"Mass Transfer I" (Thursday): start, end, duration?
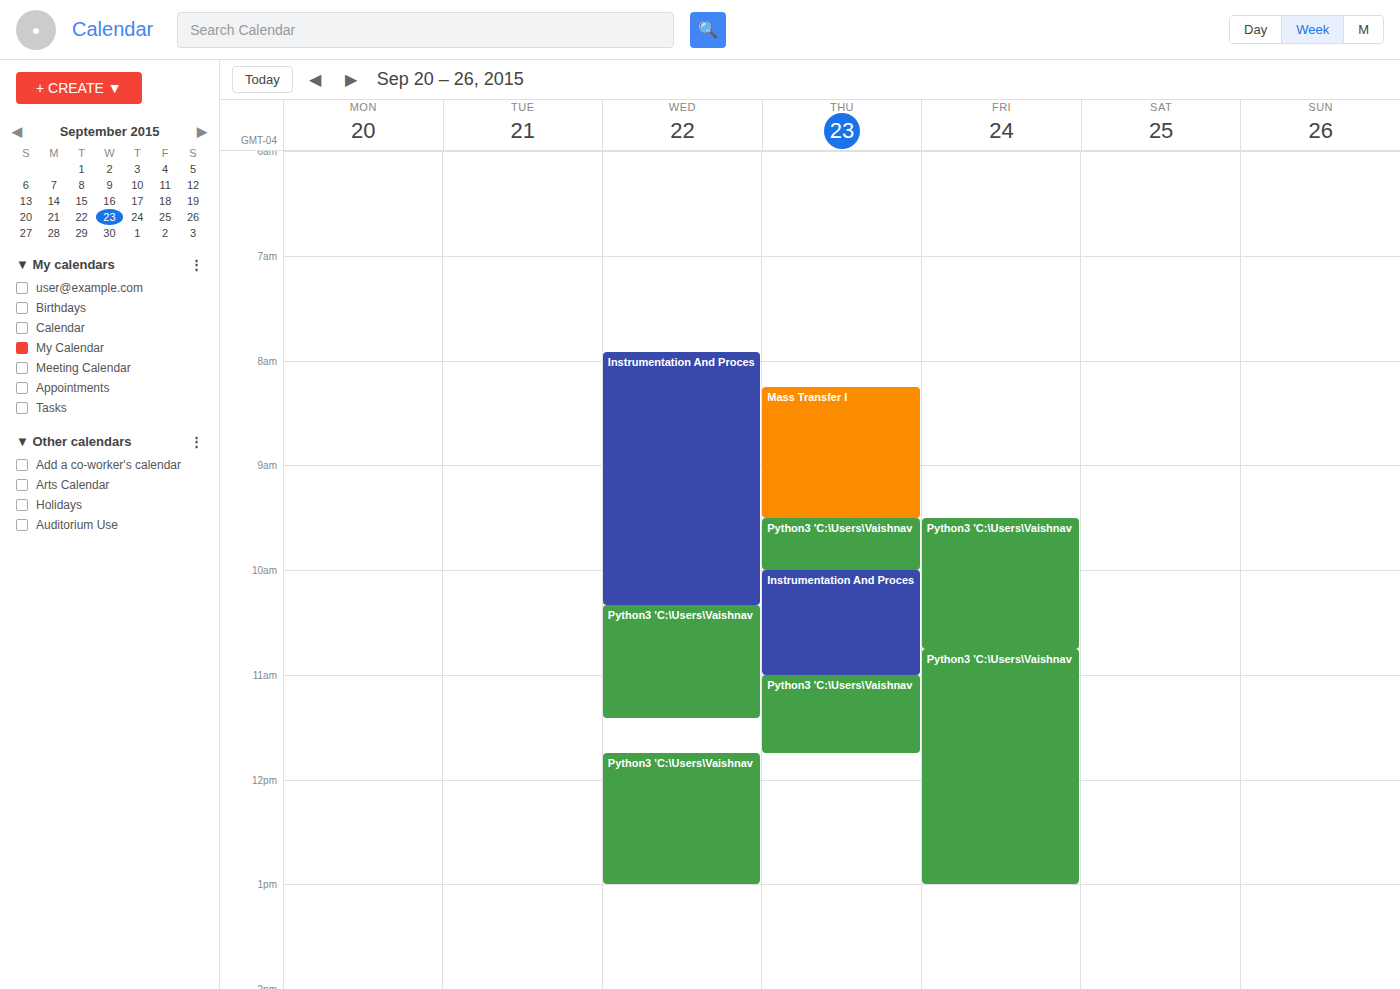
08:15 to 09:30, 1 hour 15 minutes